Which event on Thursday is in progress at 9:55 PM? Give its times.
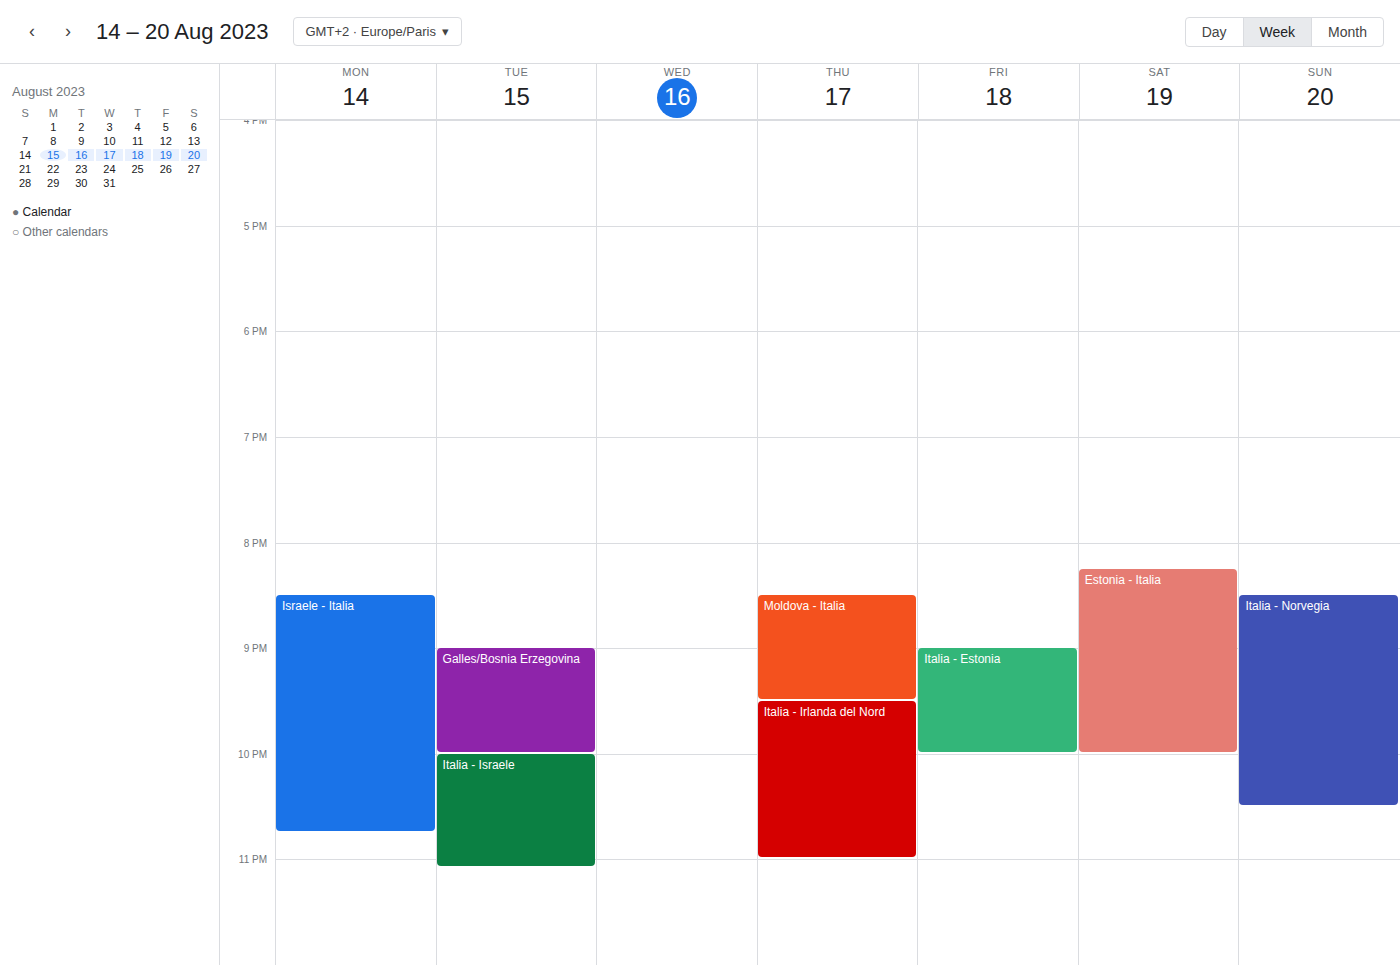
"Italia - Irlanda del Nord", 9:30 PM to 11:00 PM